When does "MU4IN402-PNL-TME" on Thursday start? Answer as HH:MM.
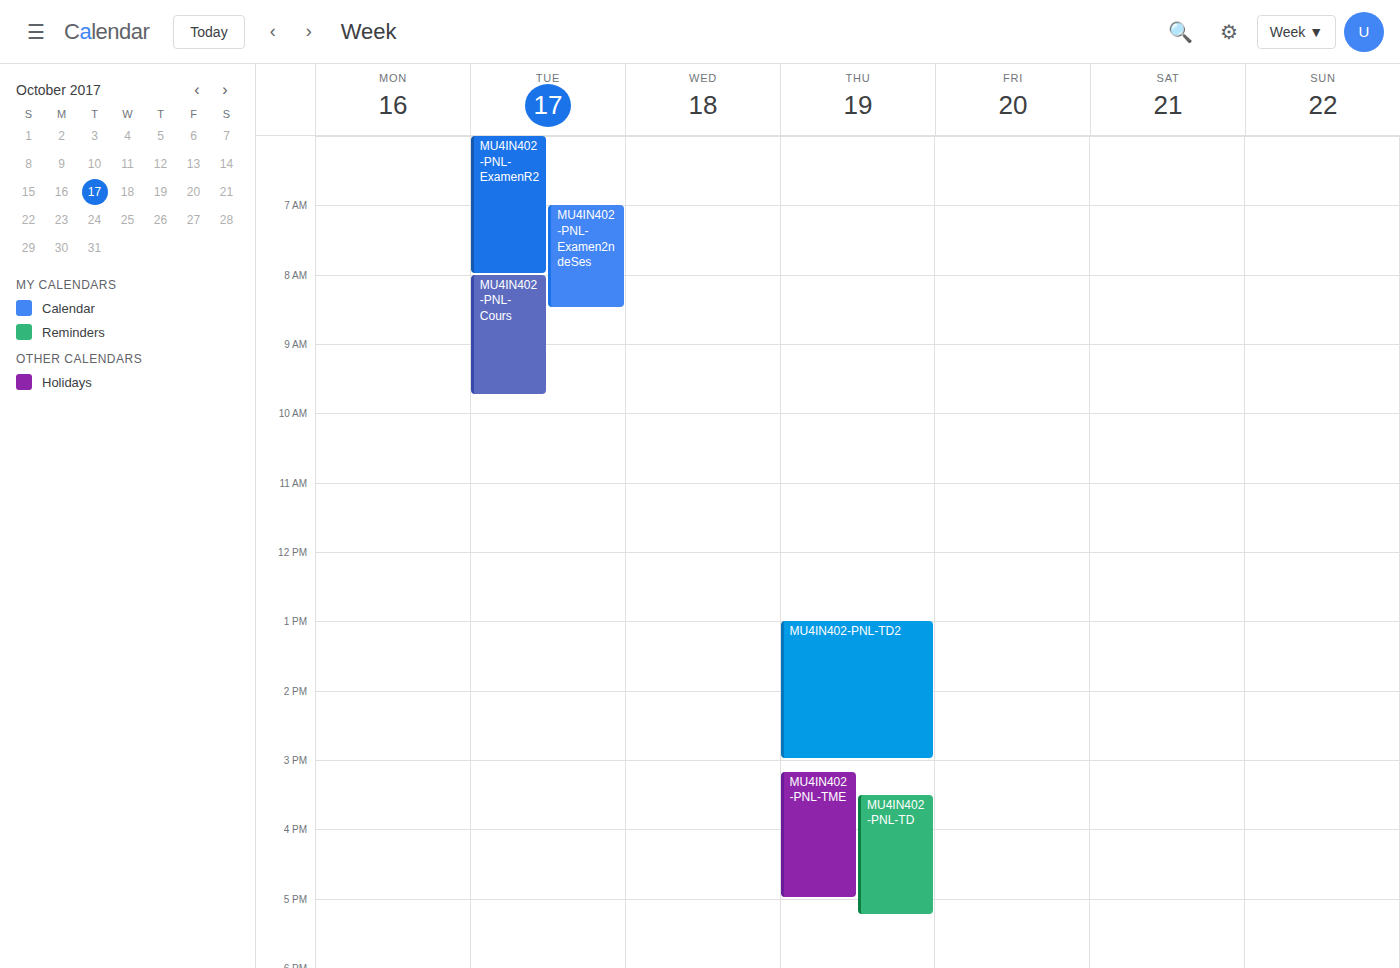
15:10